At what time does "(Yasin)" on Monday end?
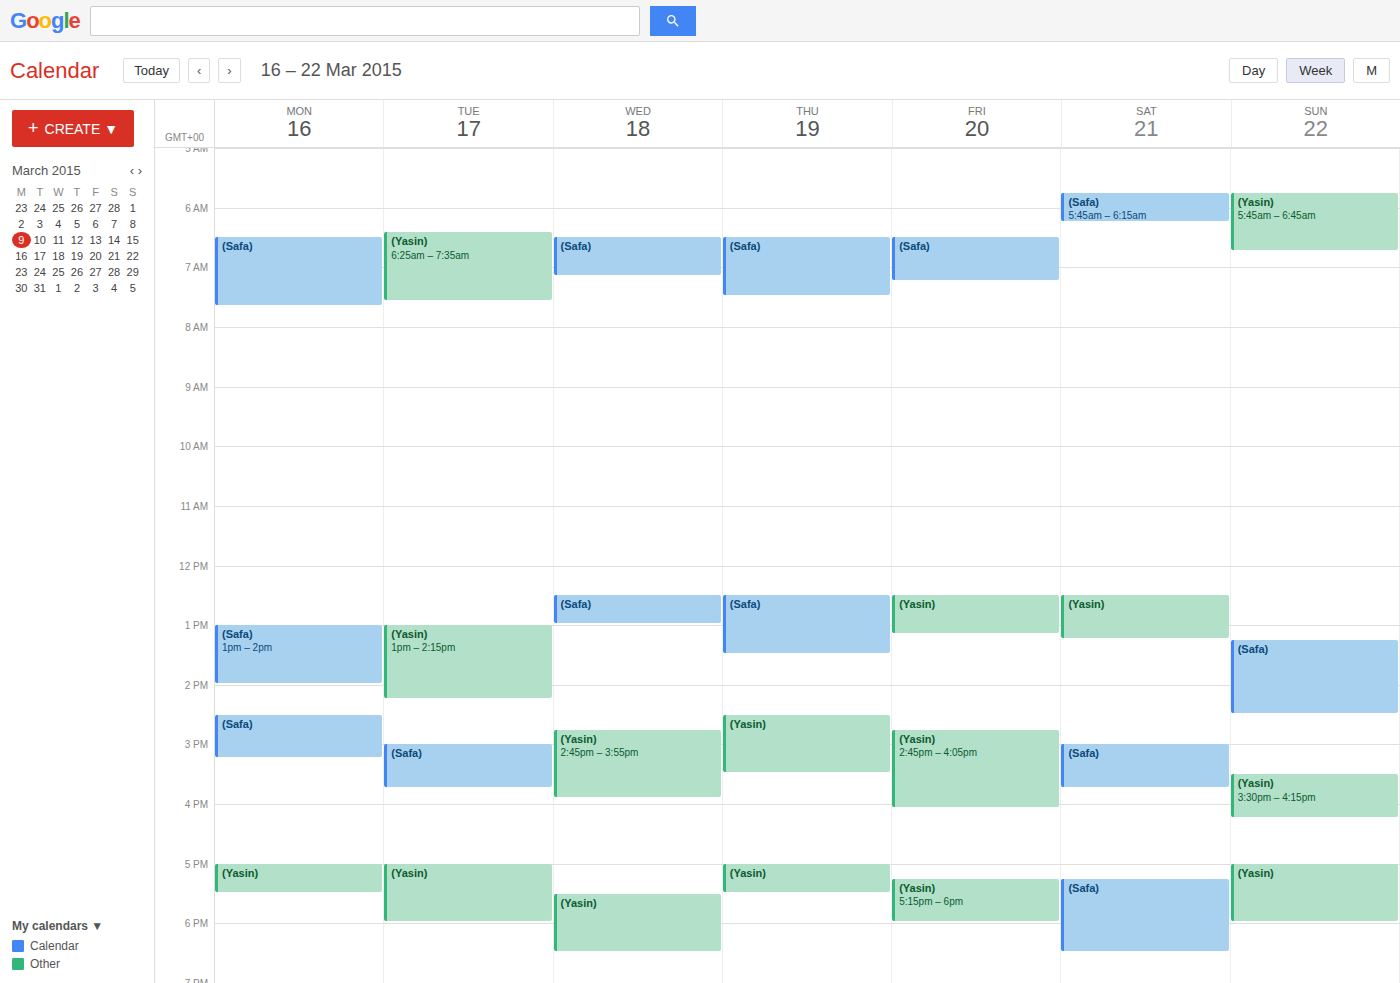
17:30